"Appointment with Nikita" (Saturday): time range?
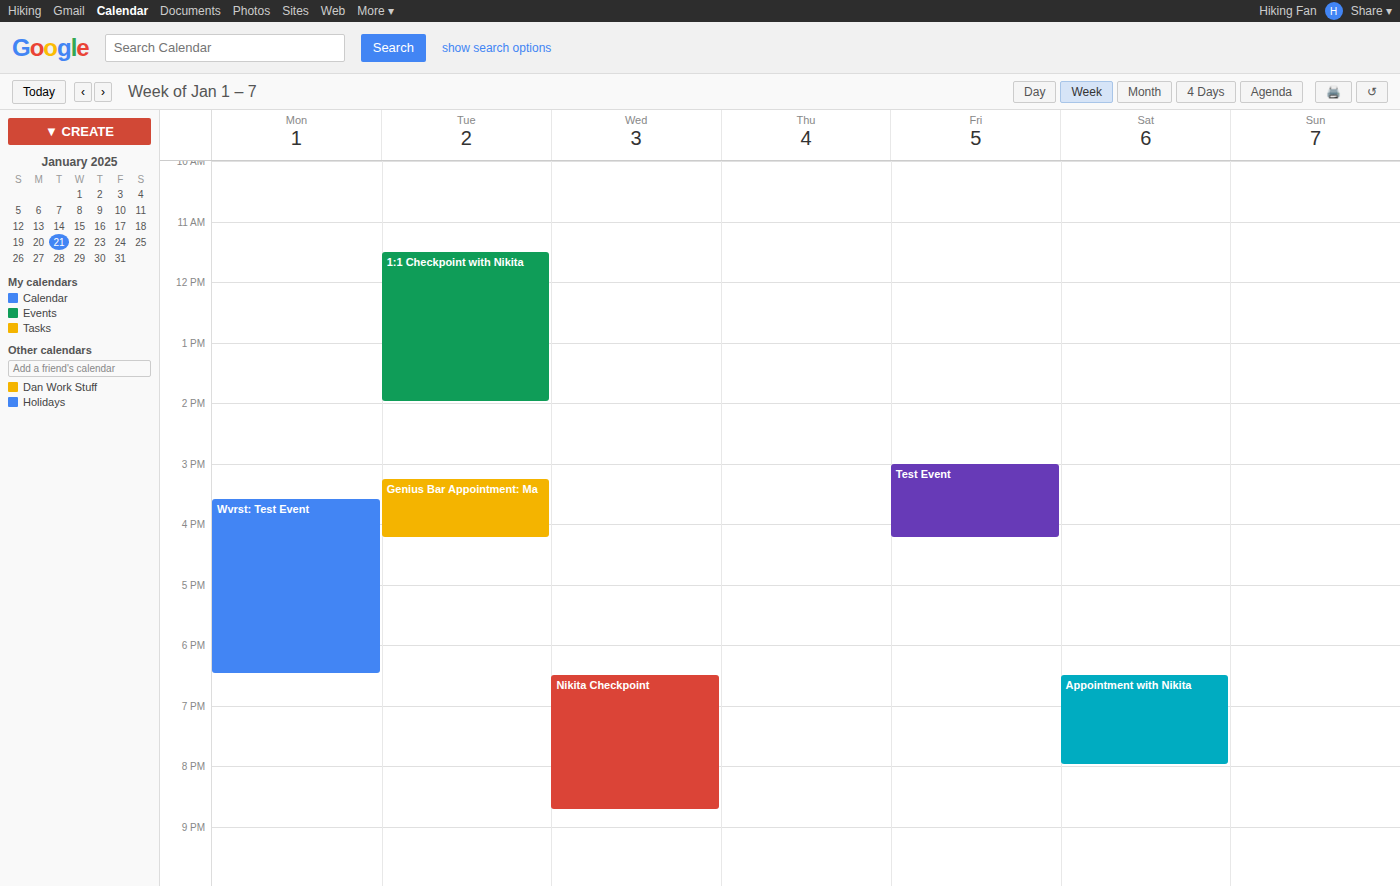
6:30 PM to 8:00 PM